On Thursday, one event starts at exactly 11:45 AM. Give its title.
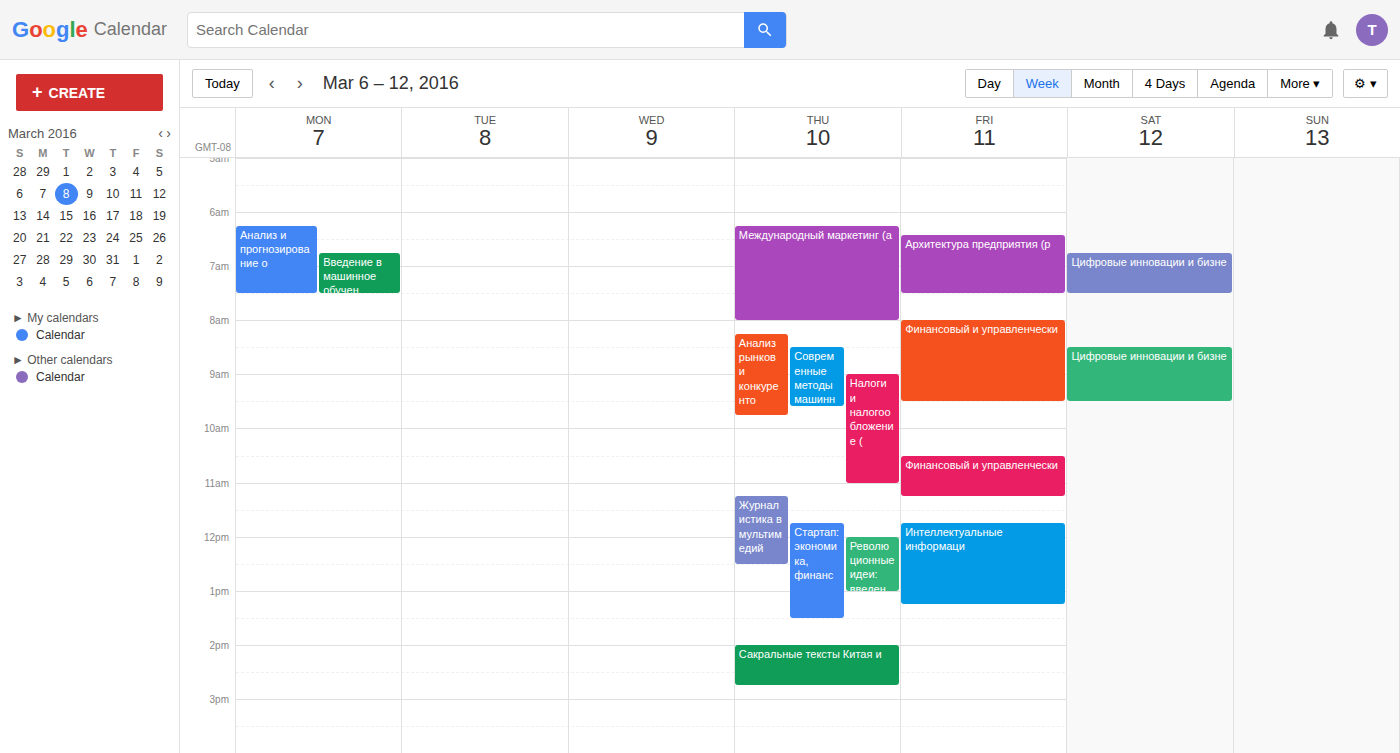
"Стартап: экономика, финанс"